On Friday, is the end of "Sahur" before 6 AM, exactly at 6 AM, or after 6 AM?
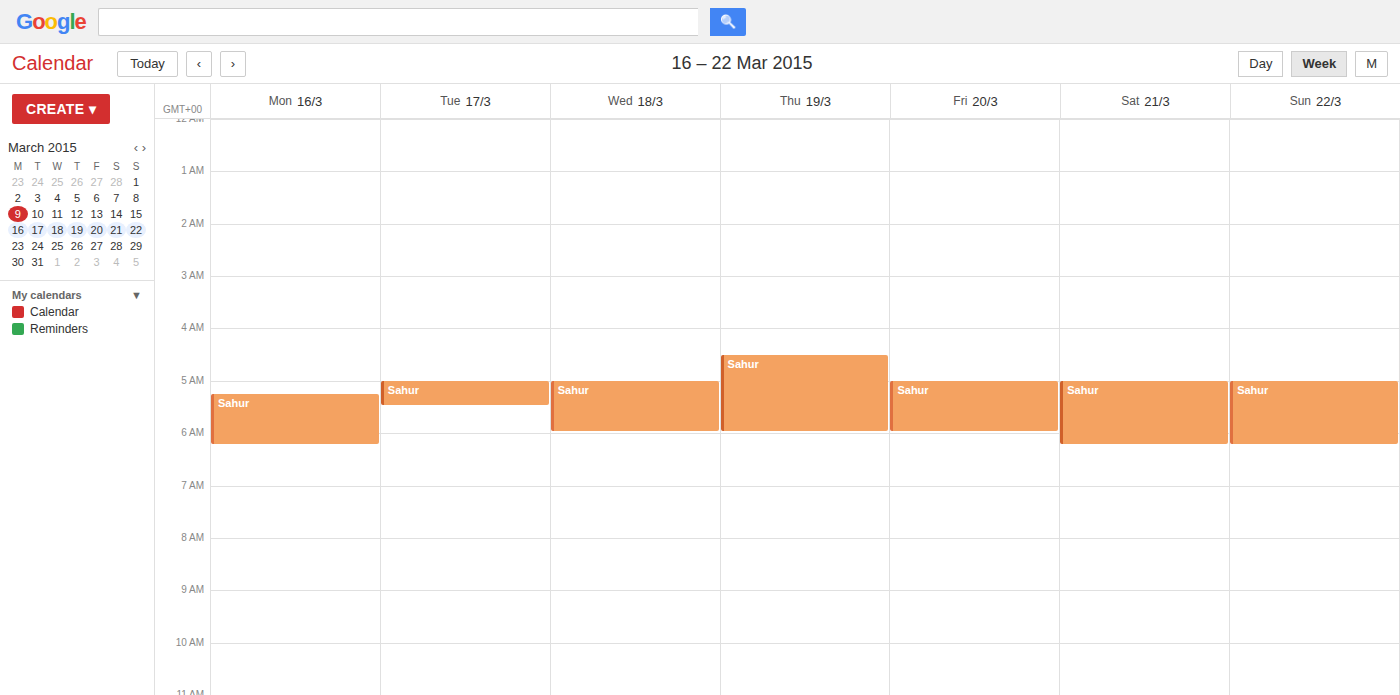
6:00 AM -- exactly at 6 AM, on the 6 AM line.